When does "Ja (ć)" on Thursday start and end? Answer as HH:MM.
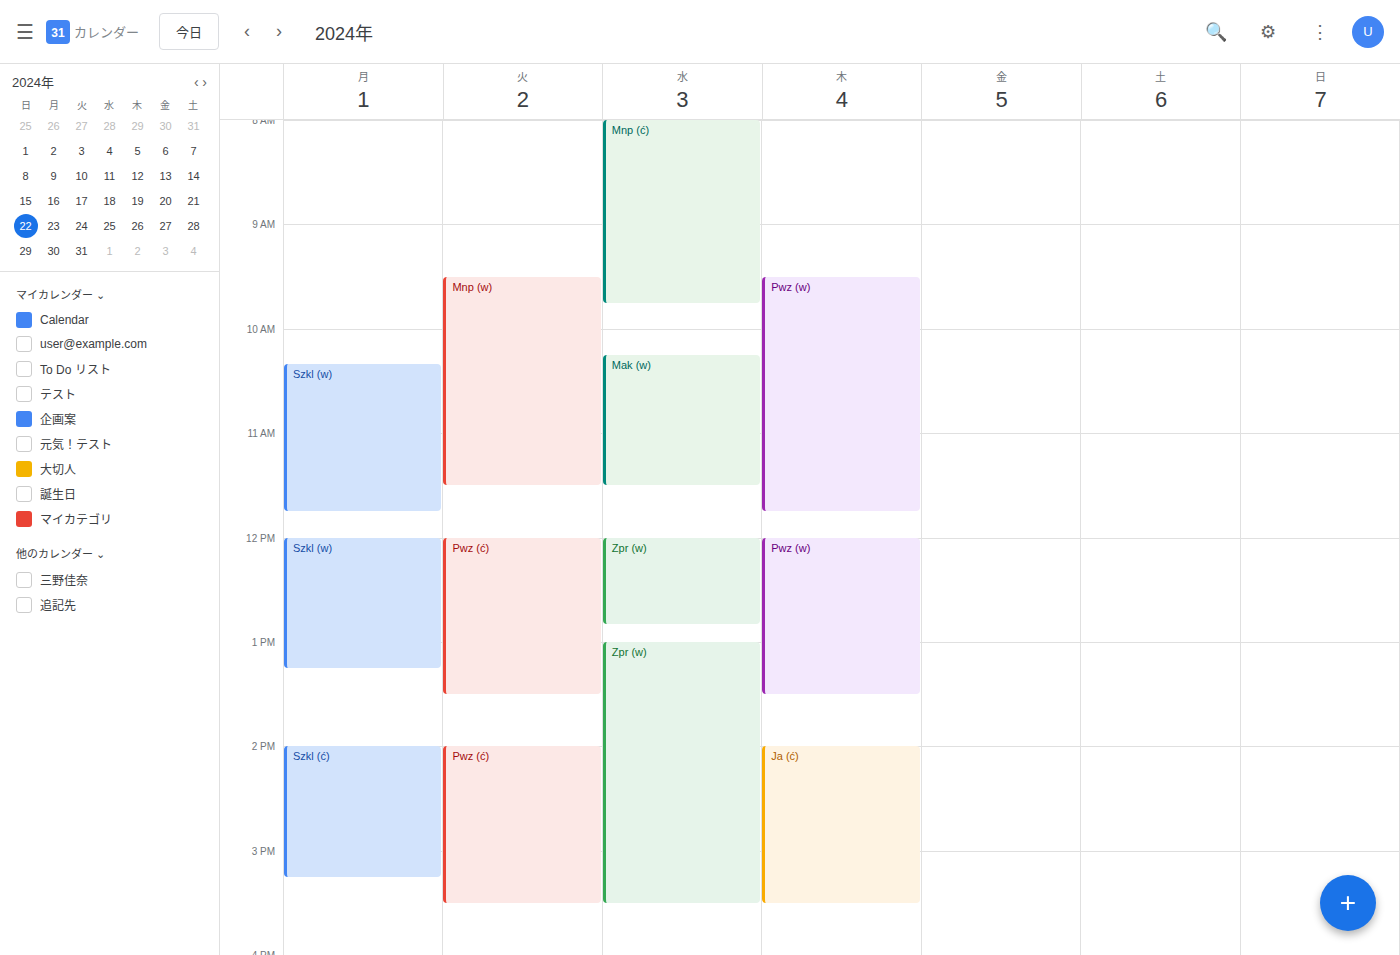
14:00 to 15:30